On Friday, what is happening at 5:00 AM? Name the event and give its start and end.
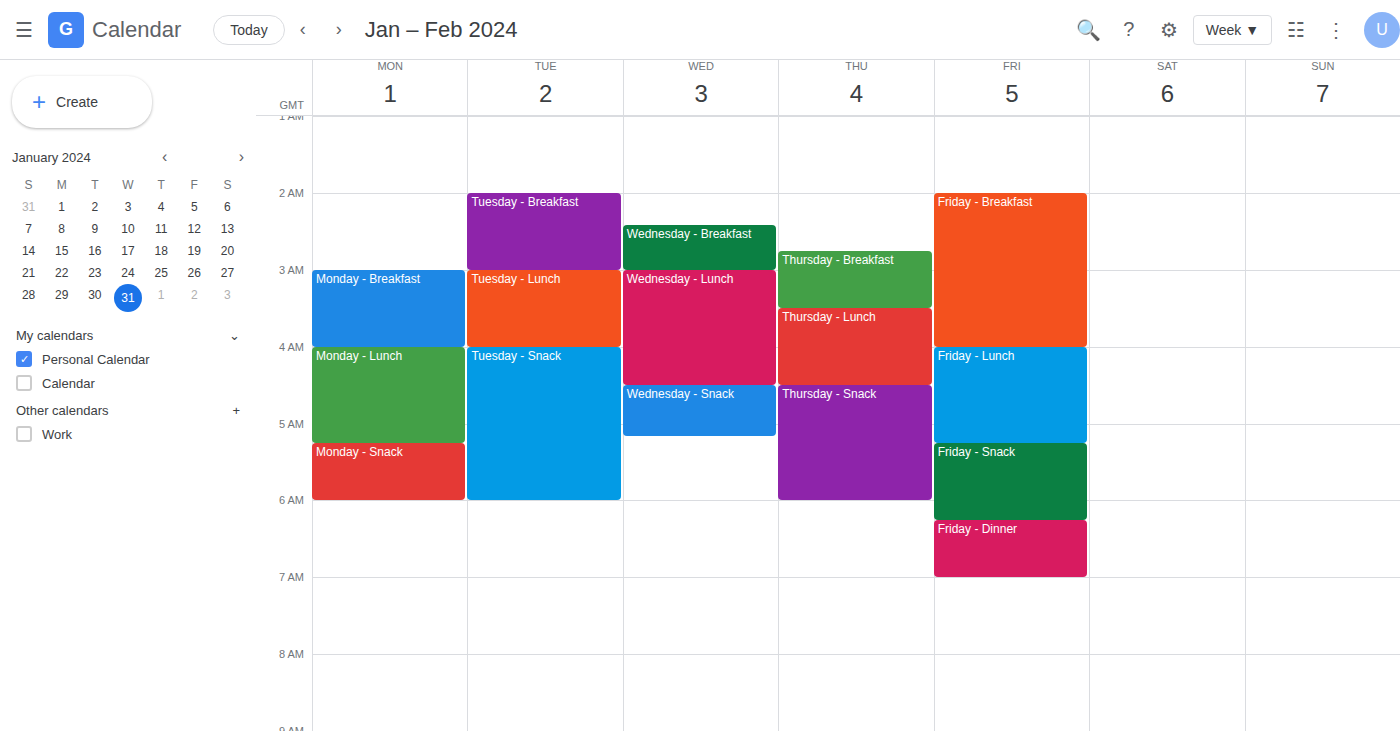
"Friday - Lunch", 4:00 AM to 5:15 AM